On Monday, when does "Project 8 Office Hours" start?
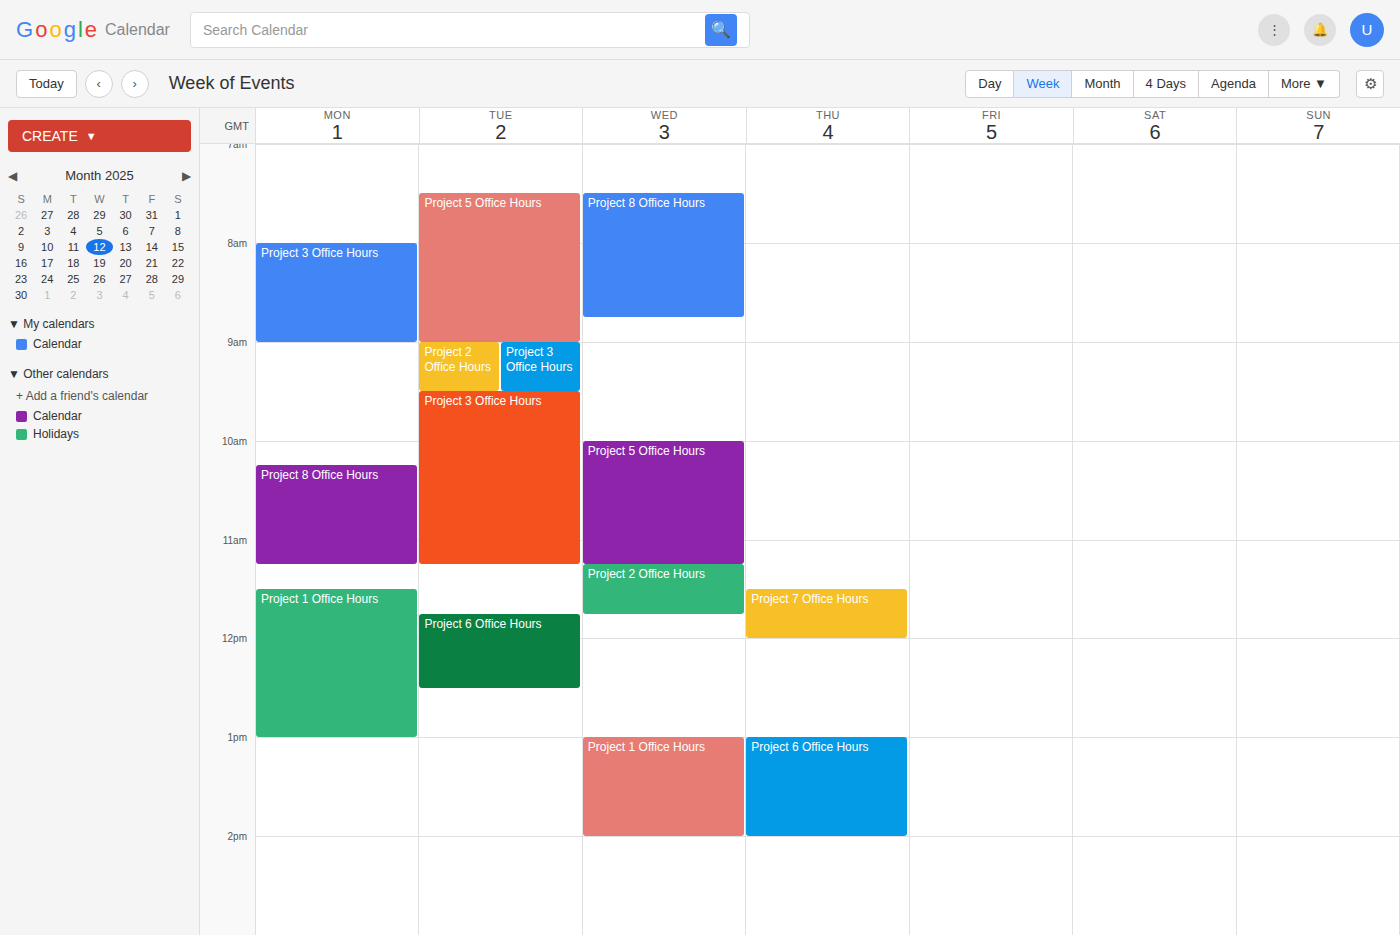
10:15